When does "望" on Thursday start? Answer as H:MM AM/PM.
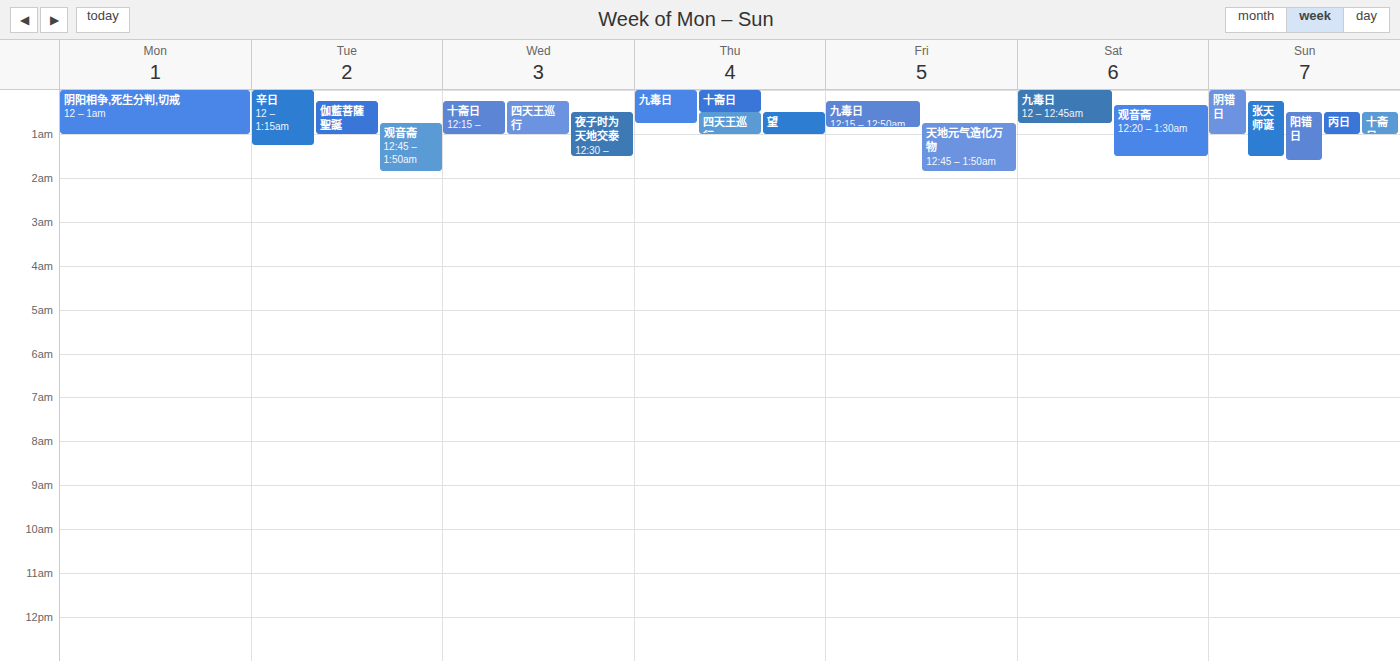
12:30 AM